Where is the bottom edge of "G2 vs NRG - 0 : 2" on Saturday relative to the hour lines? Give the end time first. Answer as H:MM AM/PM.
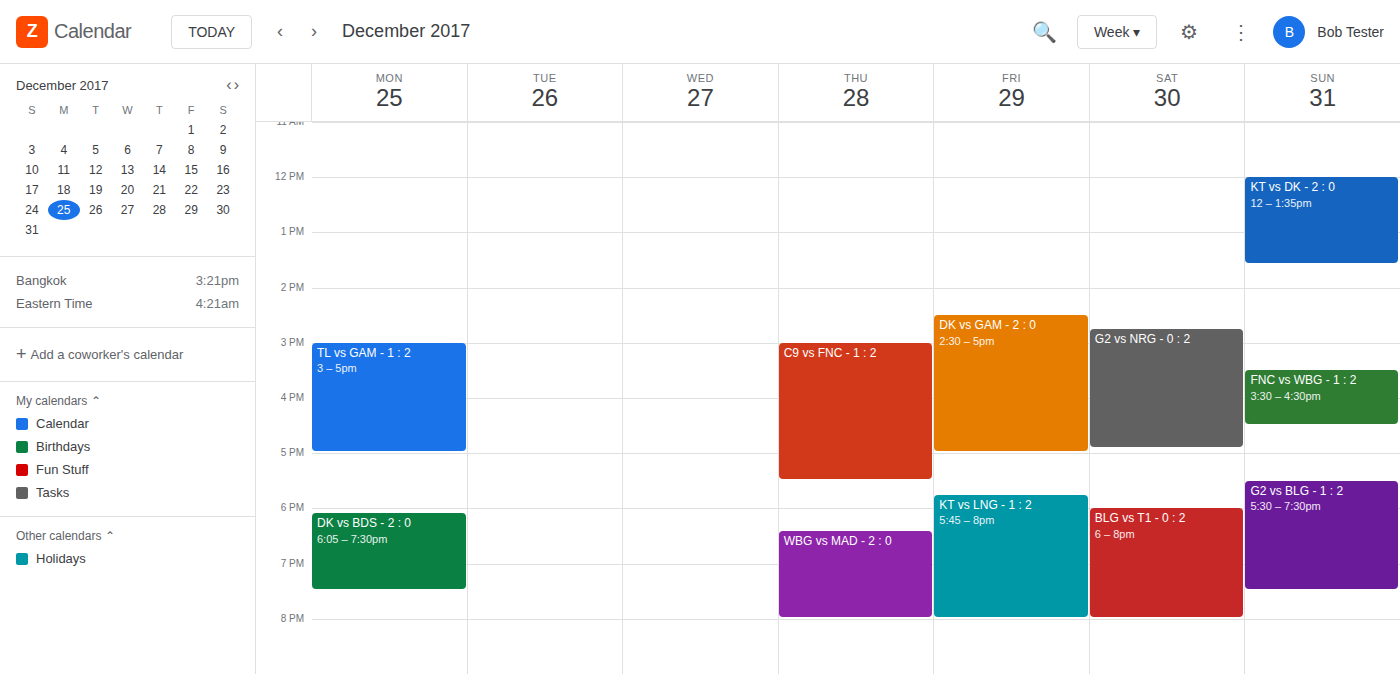
4:55 PM -- neither: 55 minutes below the 4 PM line and 5 minutes above the 5 PM line.